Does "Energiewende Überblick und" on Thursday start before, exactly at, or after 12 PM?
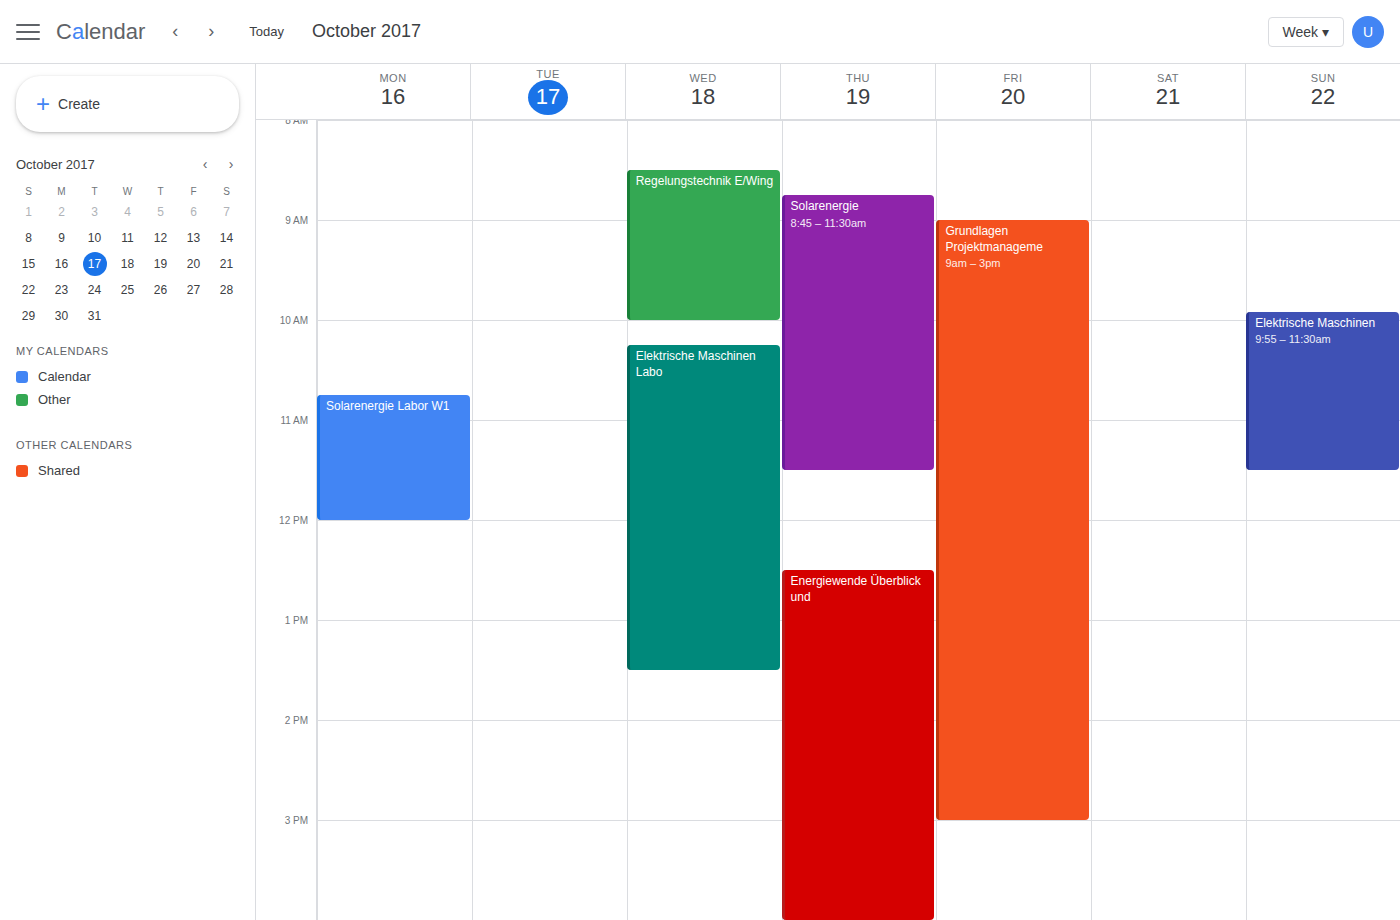
12:30 PM -- after 12 PM, 30 minutes below the 12 PM line.